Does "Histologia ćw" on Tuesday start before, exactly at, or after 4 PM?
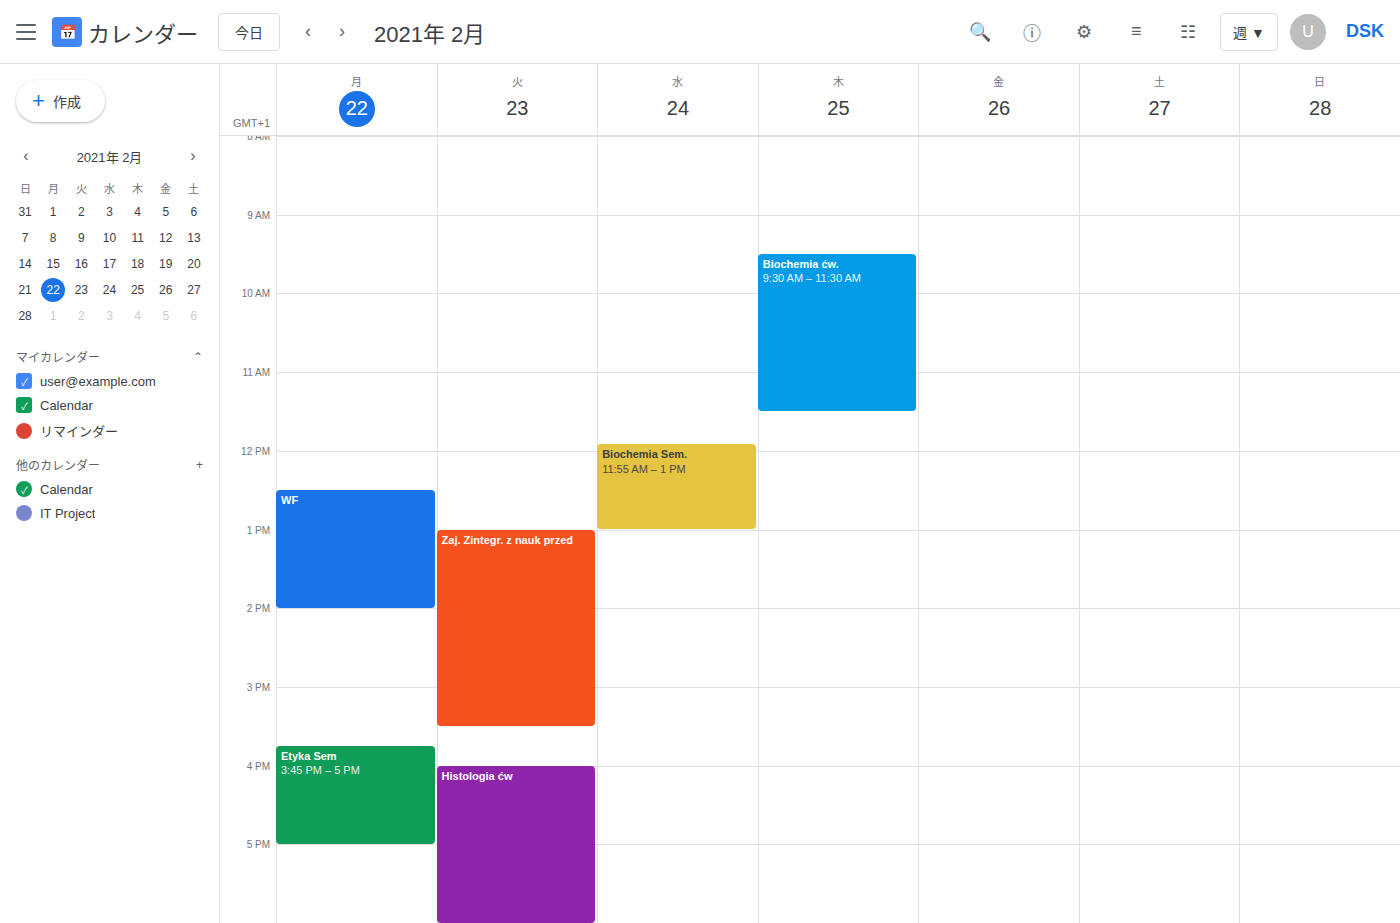
4:00 PM -- exactly at 4 PM, on the 4 PM line.